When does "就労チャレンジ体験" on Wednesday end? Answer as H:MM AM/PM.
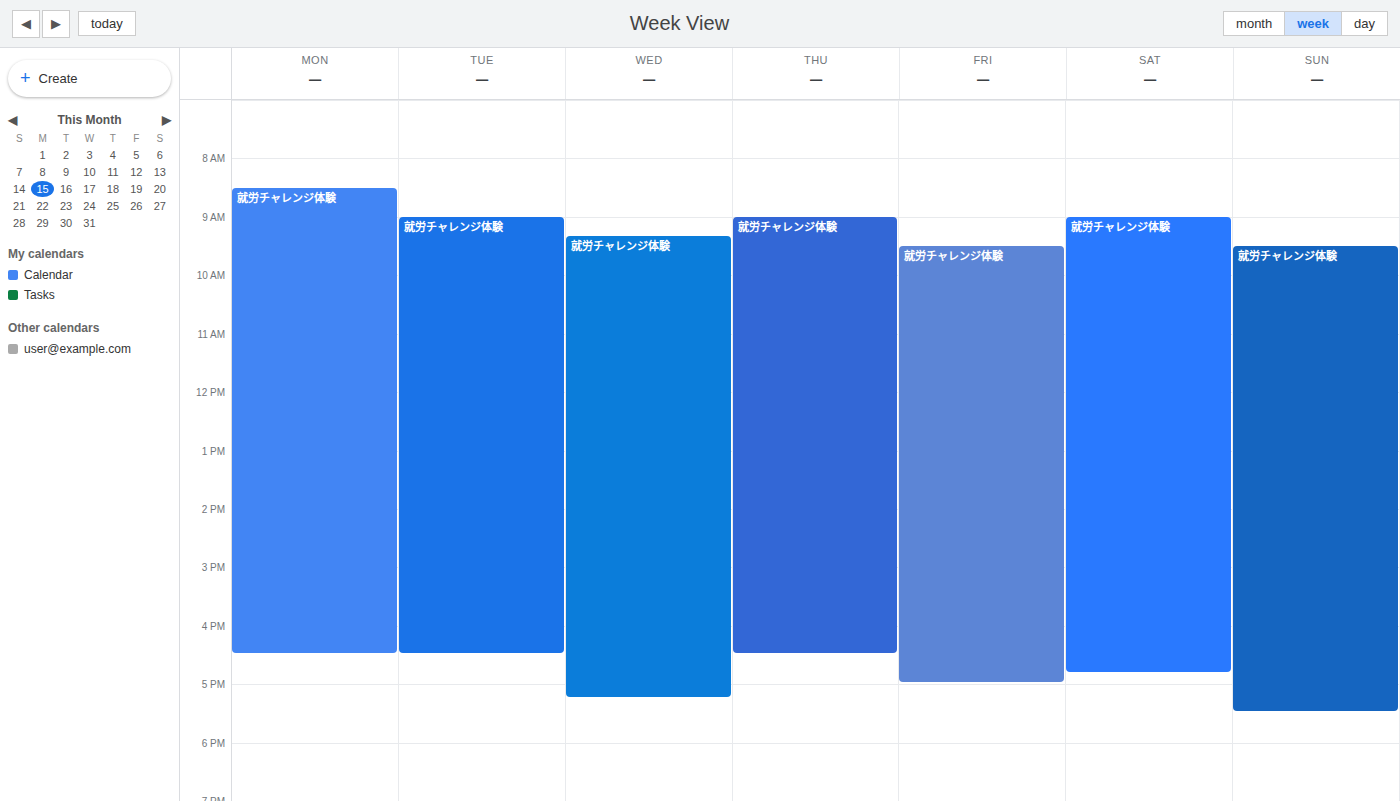
5:15 PM